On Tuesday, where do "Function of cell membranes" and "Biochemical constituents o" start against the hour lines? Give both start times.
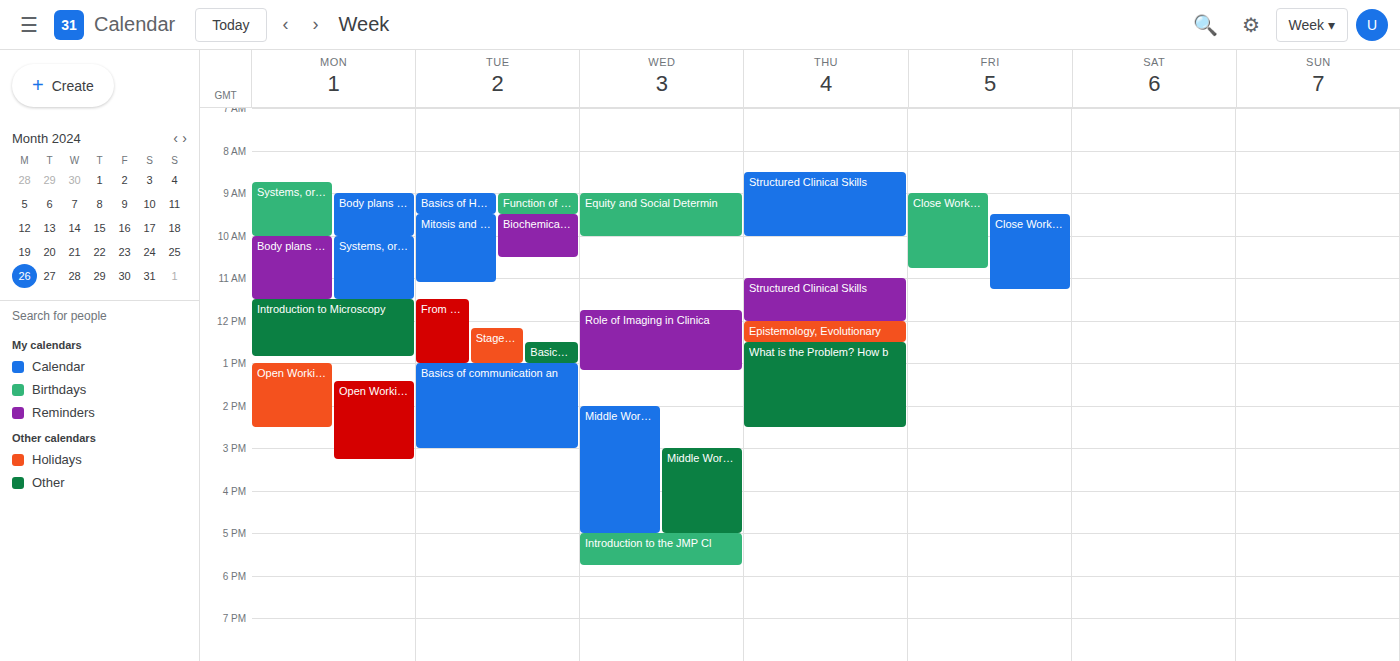
"Function of cell membranes": 9:00 AM, exactly on the 9 AM line. "Biochemical constituents o": 9:30 AM, halfway between the 9 AM and 10 AM lines.